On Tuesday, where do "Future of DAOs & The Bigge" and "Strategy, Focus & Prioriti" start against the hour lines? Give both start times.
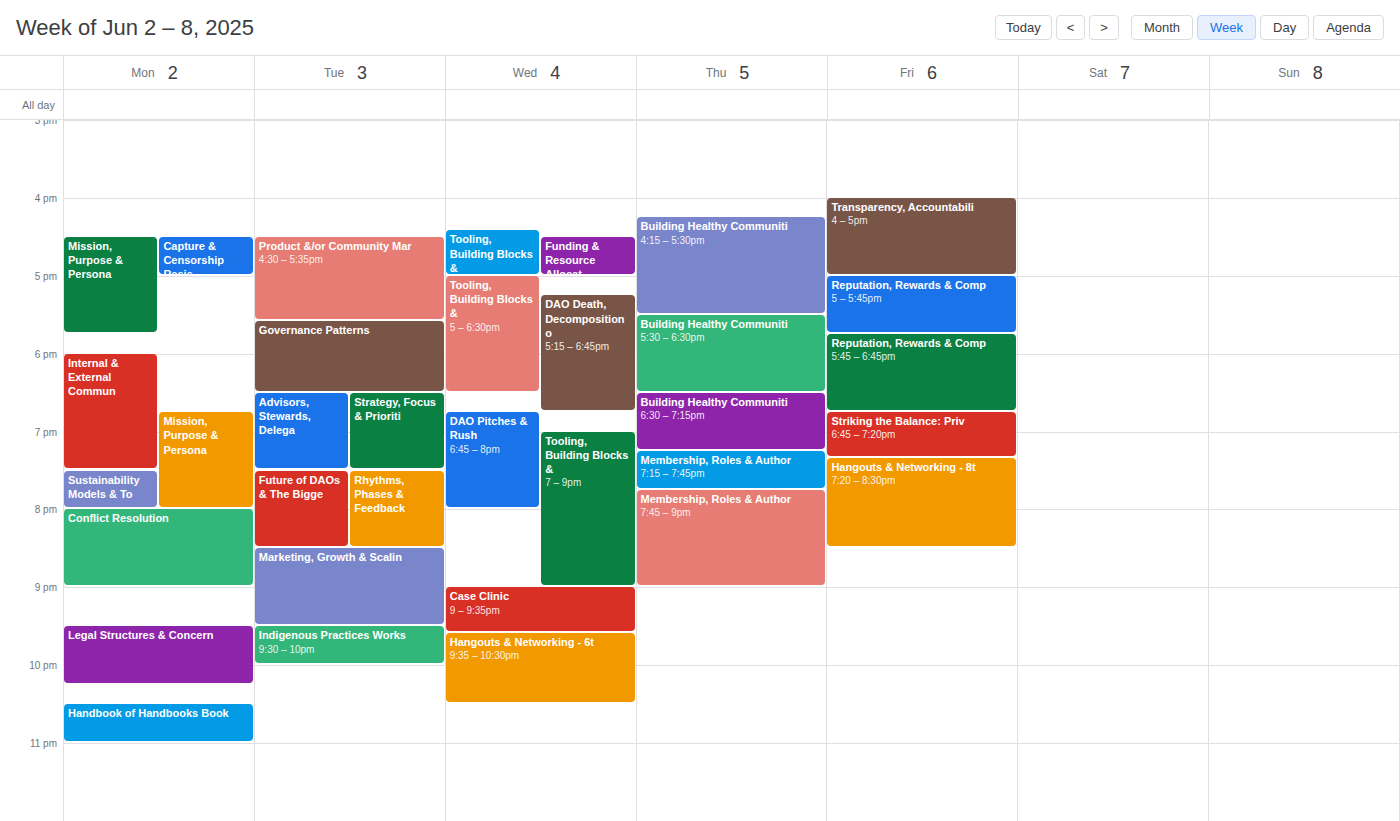
"Future of DAOs & The Bigge": 19:30, halfway between the 19:00 and 20:00 lines. "Strategy, Focus & Prioriti": 18:30, halfway between the 18:00 and 19:00 lines.